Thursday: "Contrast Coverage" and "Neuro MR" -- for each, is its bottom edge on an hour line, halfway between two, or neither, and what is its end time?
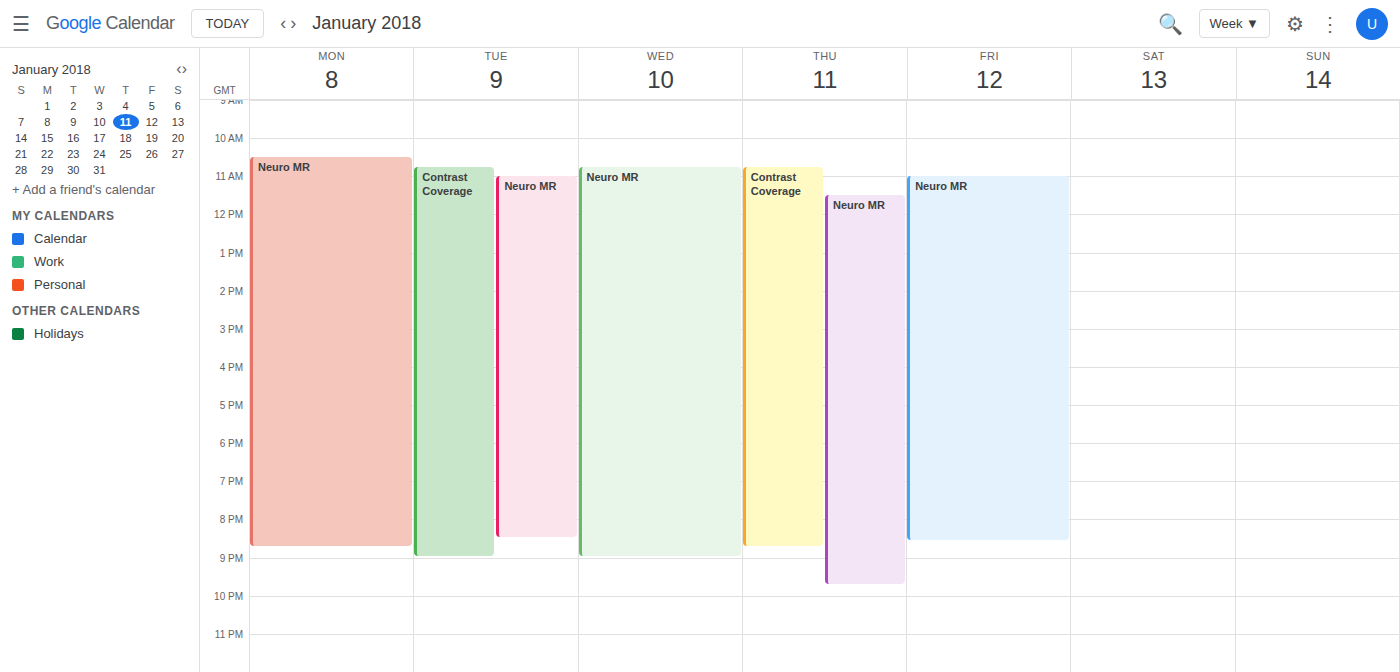
"Contrast Coverage": 8:45 PM, neither: three quarters of the way from the 8 PM line to the 9 PM line. "Neuro MR": 9:45 PM, neither: three quarters of the way from the 9 PM line to the 10 PM line.